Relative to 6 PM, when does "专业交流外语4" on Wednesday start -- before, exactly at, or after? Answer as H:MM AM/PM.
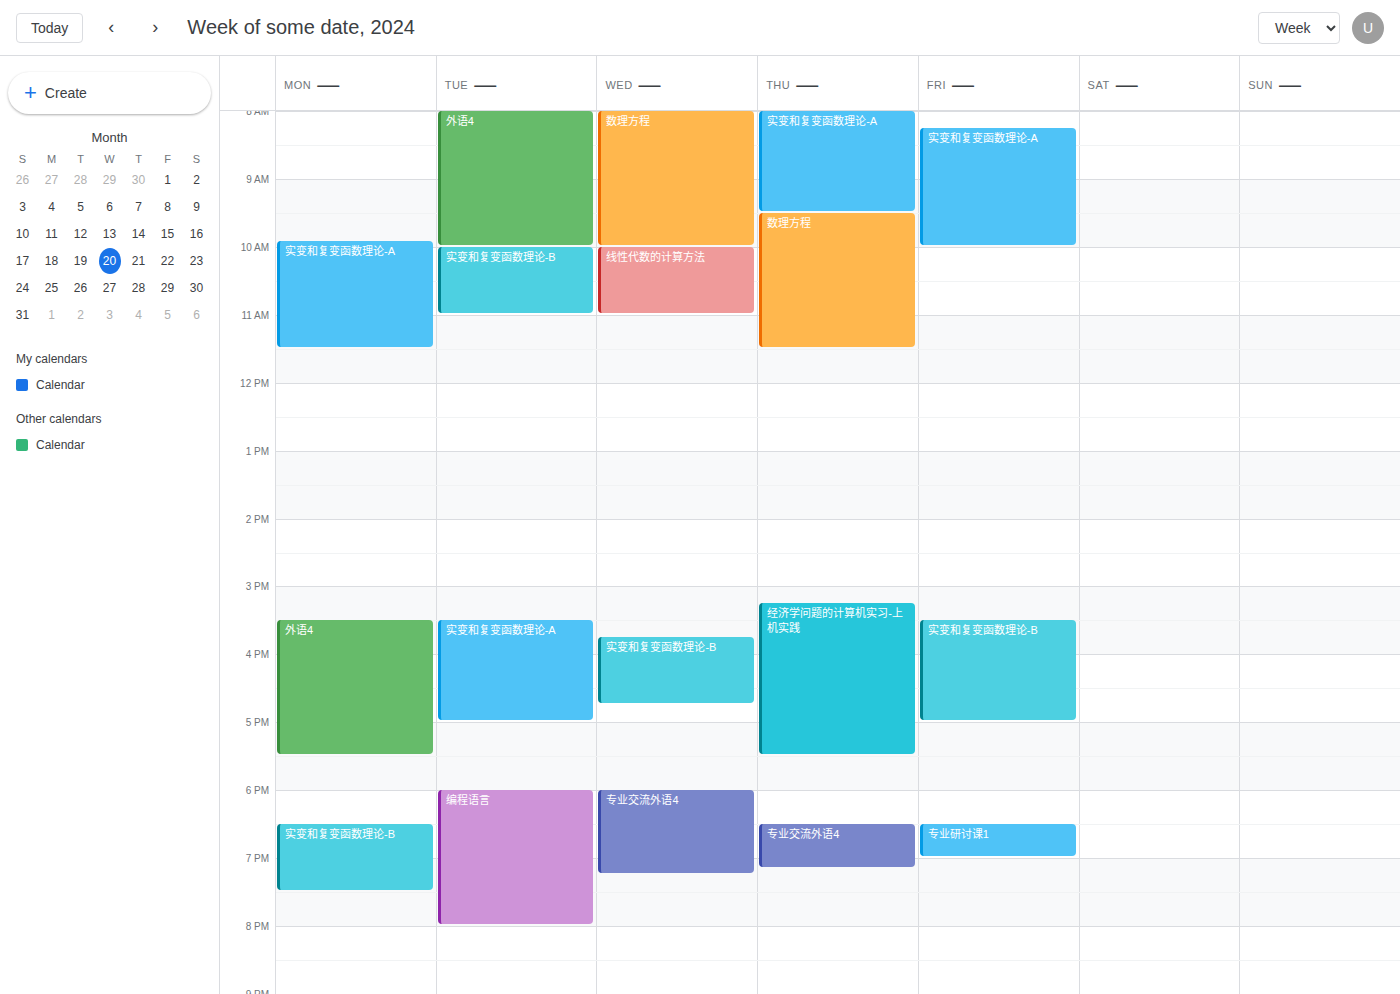
6:00 PM -- exactly at 6 PM, on the 6 PM line.